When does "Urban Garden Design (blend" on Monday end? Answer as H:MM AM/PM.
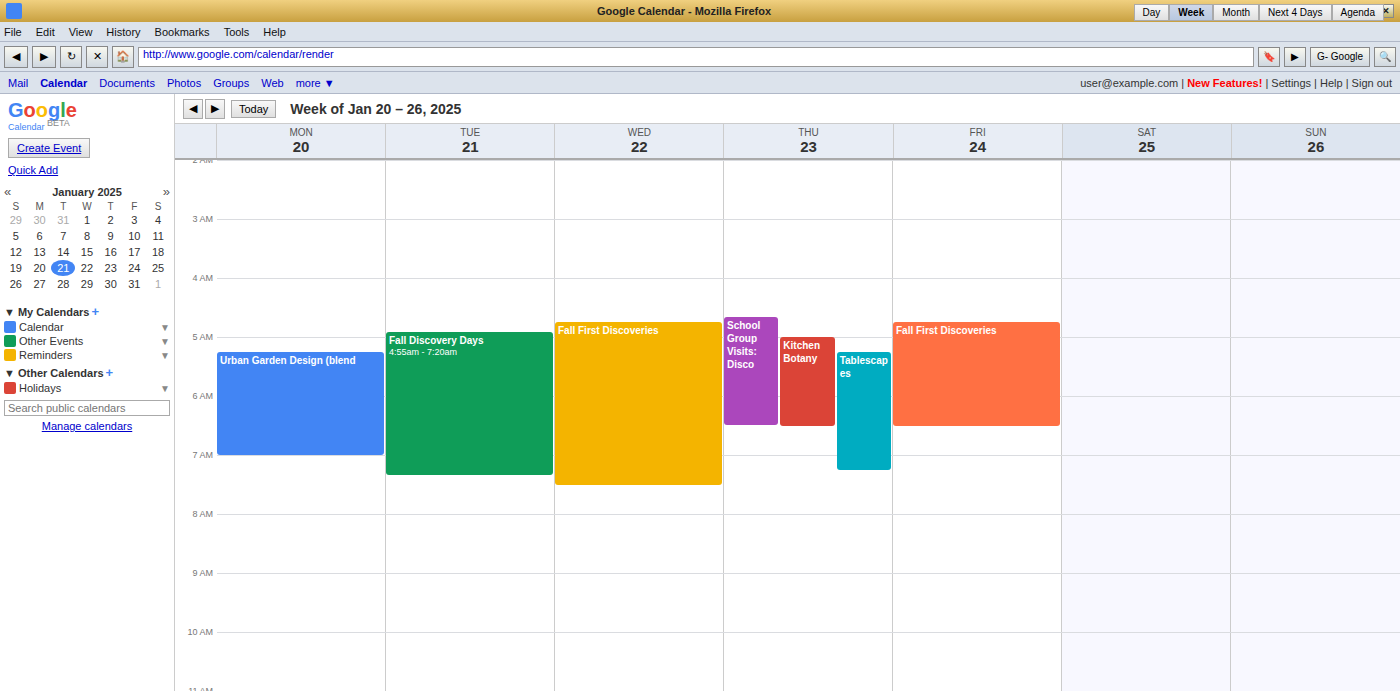
7:00 AM